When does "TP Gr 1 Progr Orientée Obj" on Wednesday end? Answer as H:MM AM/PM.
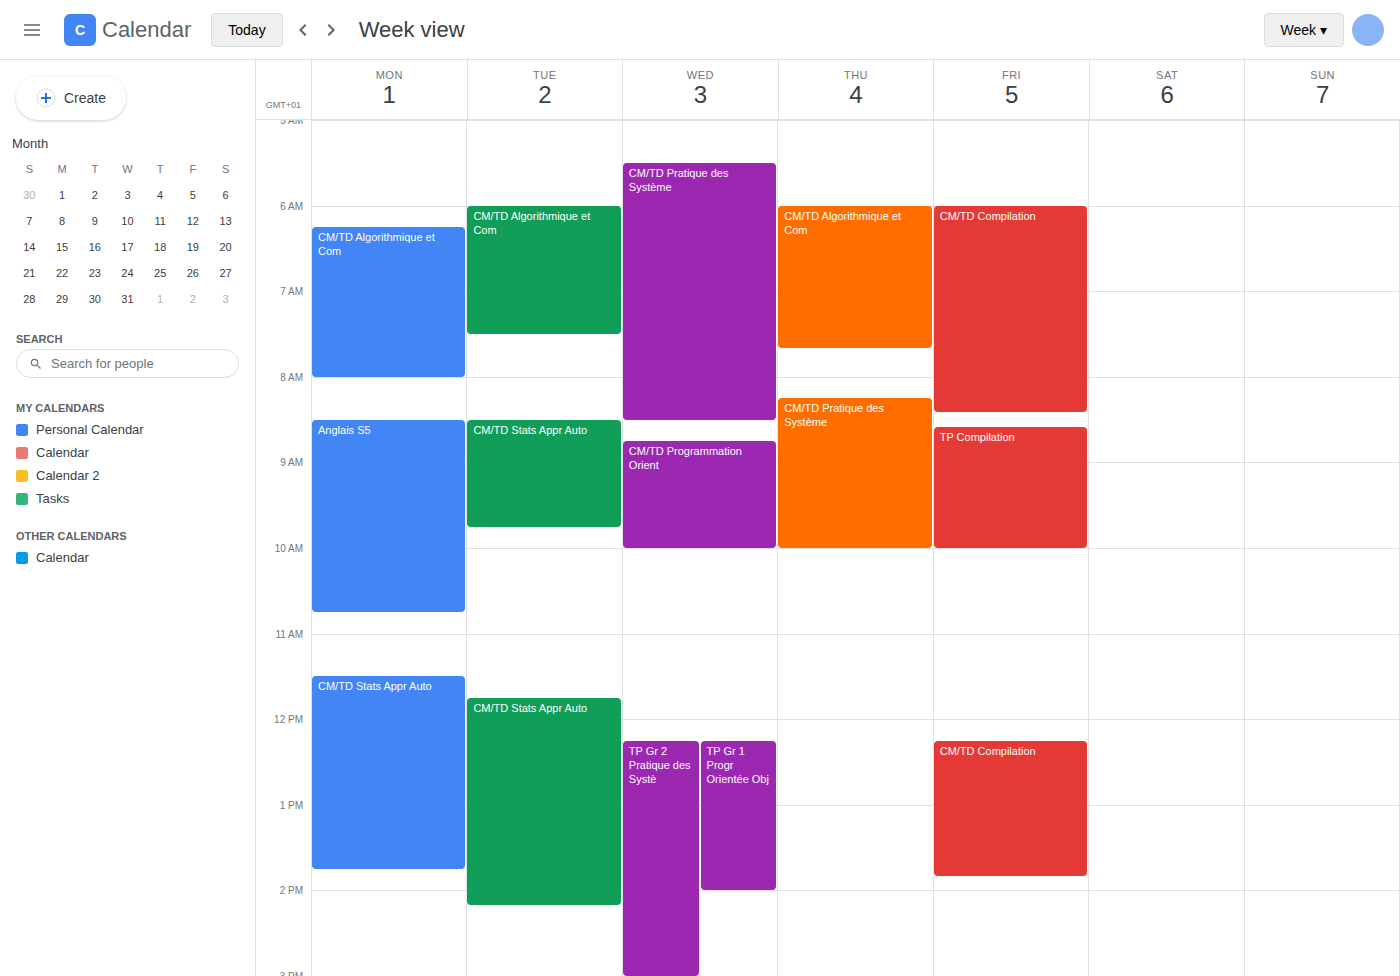
2:00 PM